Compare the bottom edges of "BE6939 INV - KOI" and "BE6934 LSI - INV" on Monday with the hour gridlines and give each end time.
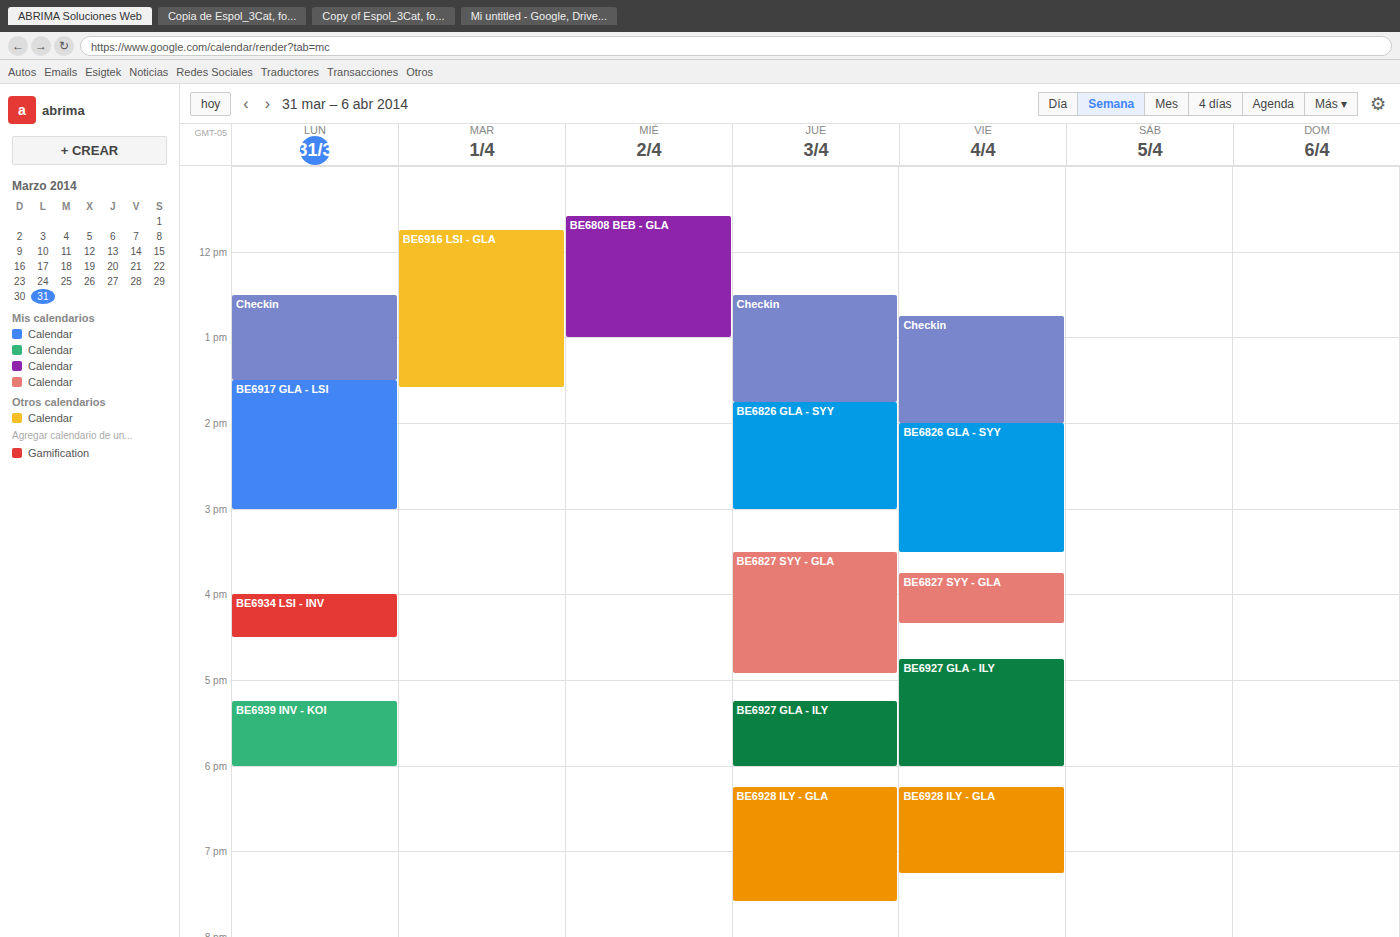
"BE6939 INV - KOI": 6:00 PM, exactly on the 6 PM line. "BE6934 LSI - INV": 4:30 PM, halfway between the 4 PM and 5 PM lines.